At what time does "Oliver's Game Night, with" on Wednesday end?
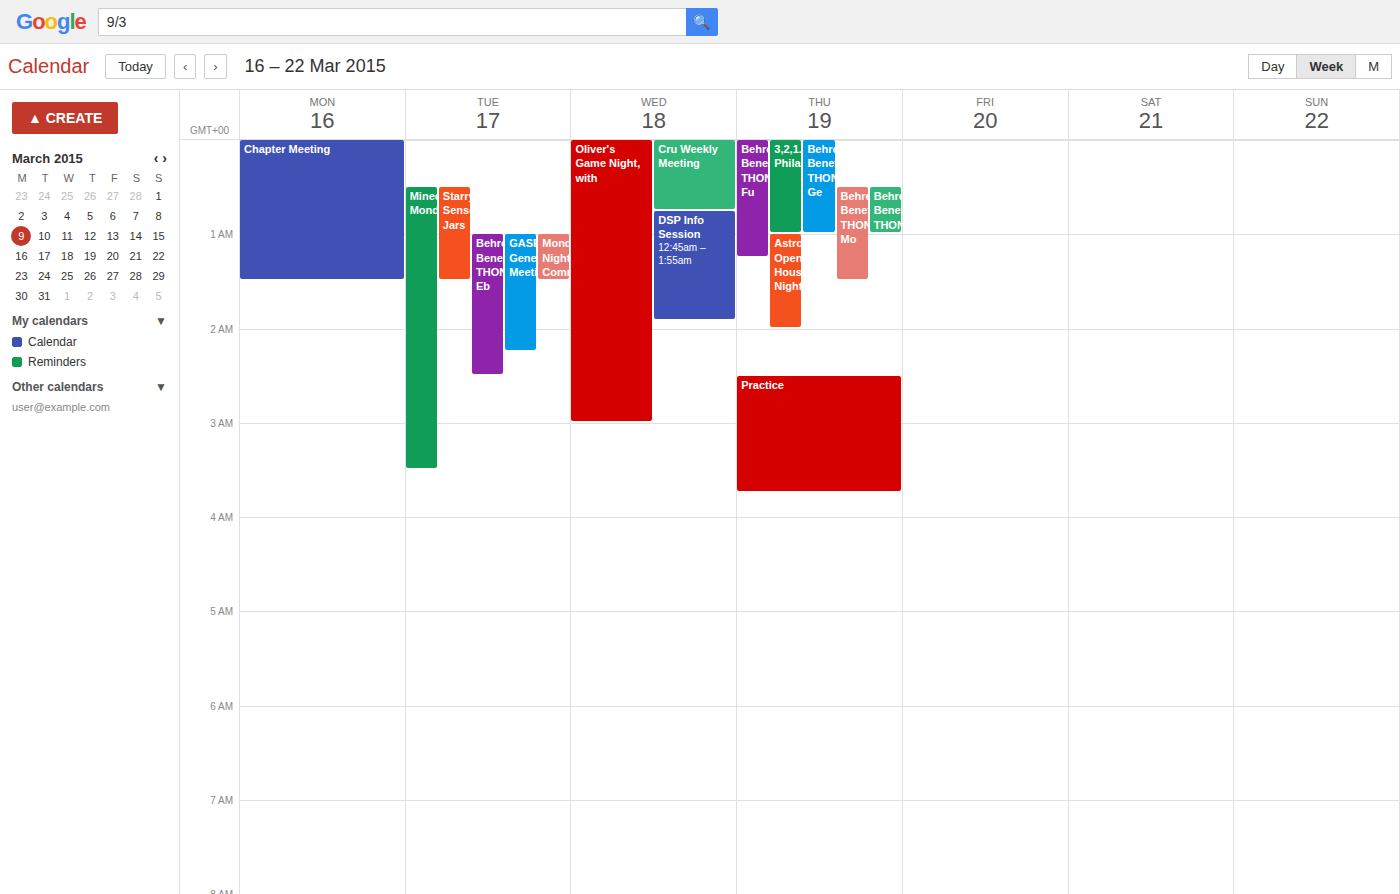
3:00 AM